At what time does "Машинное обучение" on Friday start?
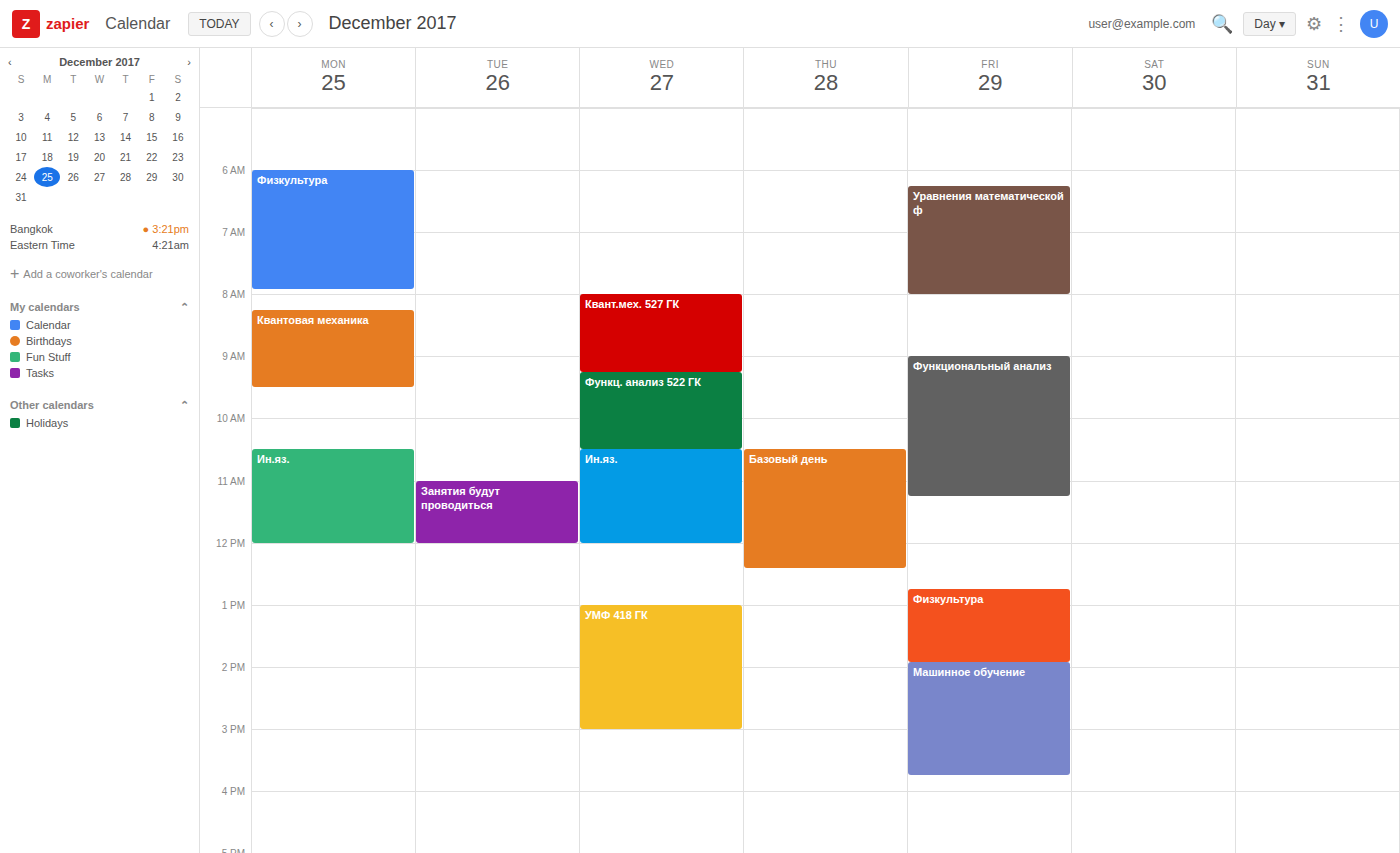
13:55